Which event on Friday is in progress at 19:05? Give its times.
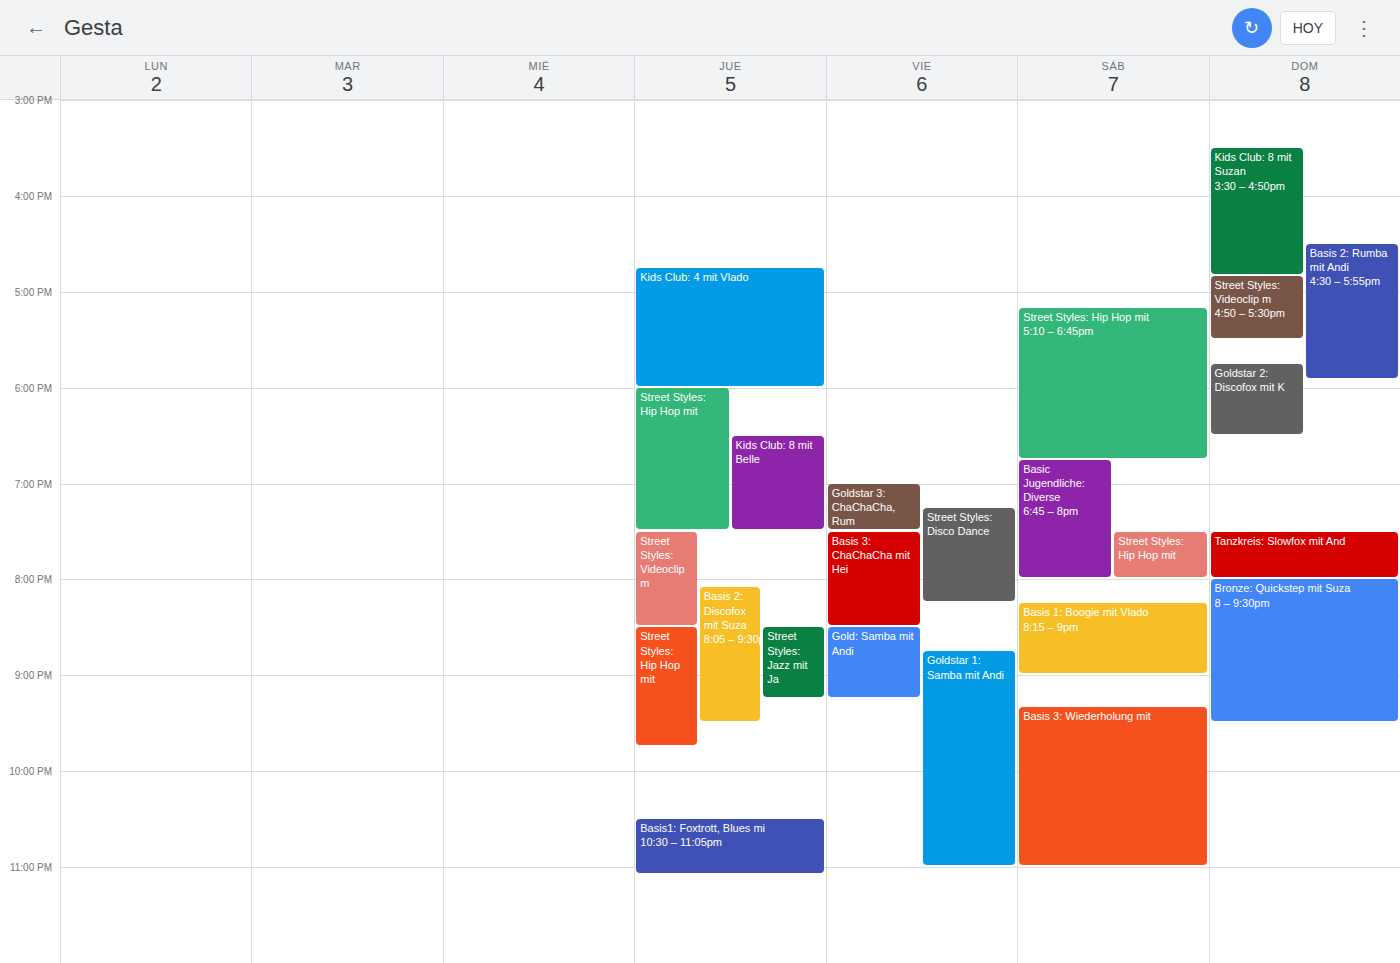
"Goldstar 3: ChaChaCha, Rum", 19:00 to 19:30